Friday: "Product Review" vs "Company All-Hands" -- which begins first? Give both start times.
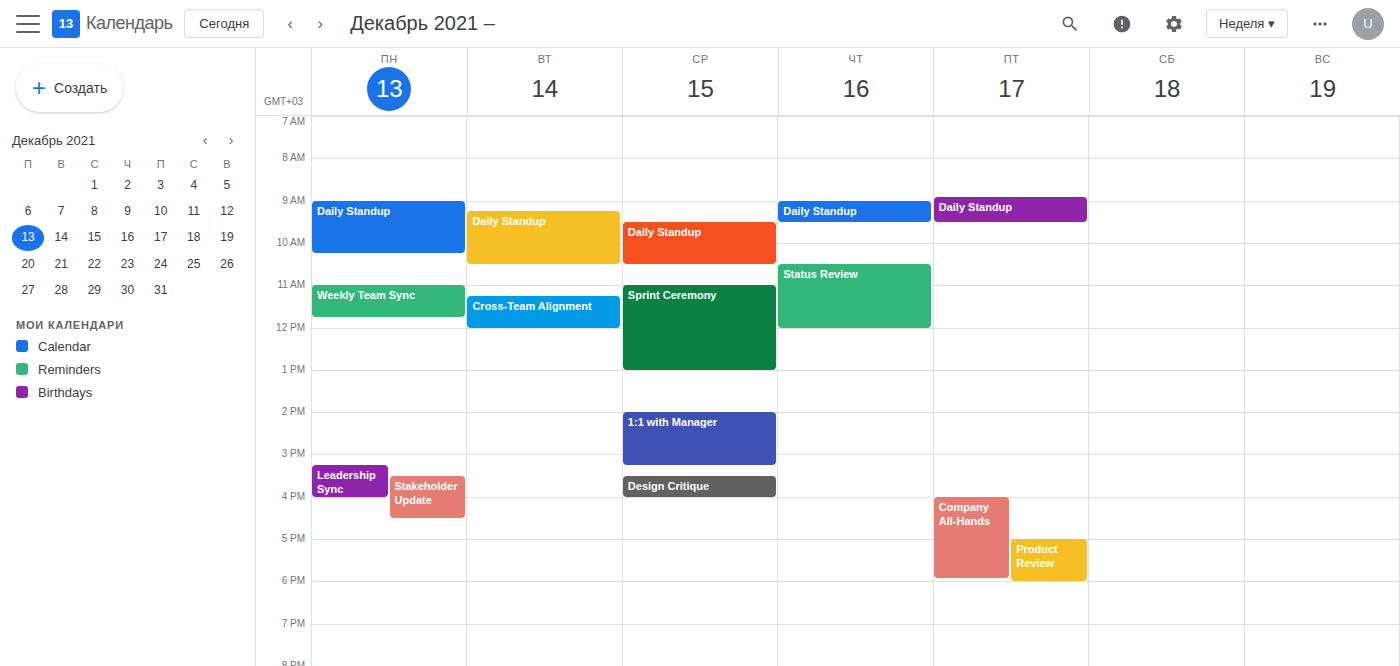
"Company All-Hands" 4:00 PM; "Product Review" 5:00 PM.